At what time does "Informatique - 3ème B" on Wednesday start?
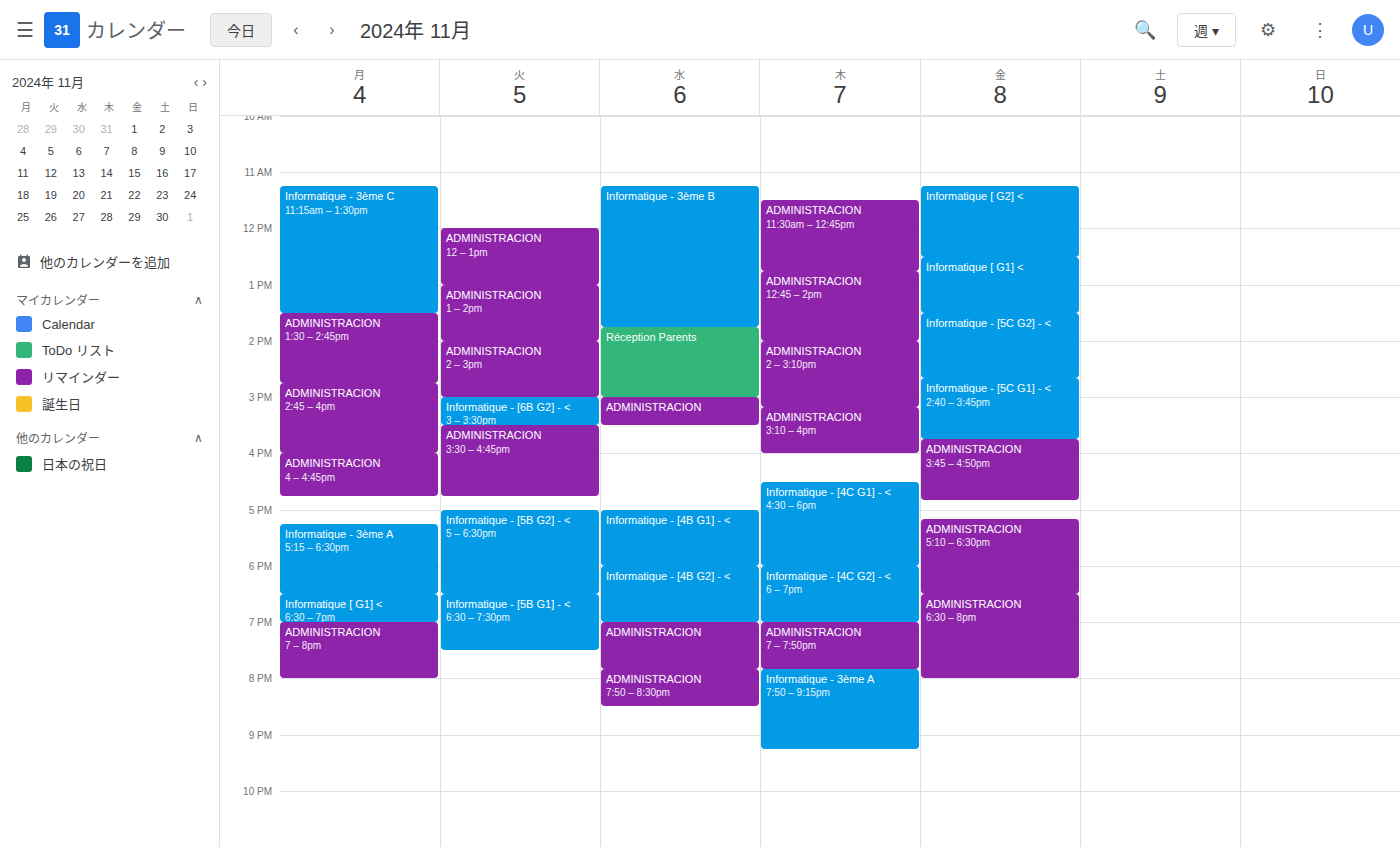
11:15 AM